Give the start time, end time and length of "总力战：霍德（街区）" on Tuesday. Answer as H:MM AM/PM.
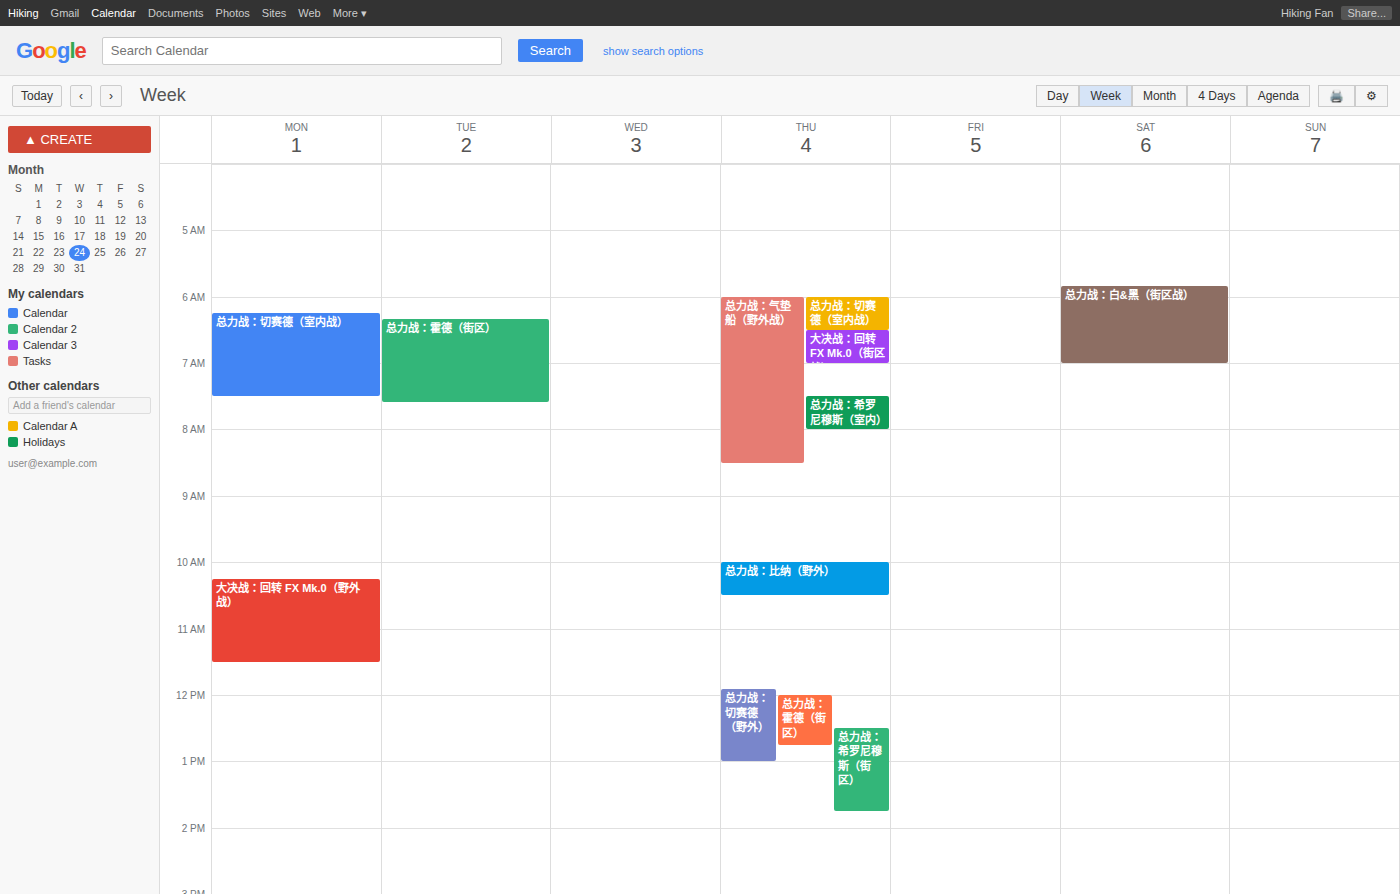
6:20 AM to 7:35 AM, 1 hour 15 minutes